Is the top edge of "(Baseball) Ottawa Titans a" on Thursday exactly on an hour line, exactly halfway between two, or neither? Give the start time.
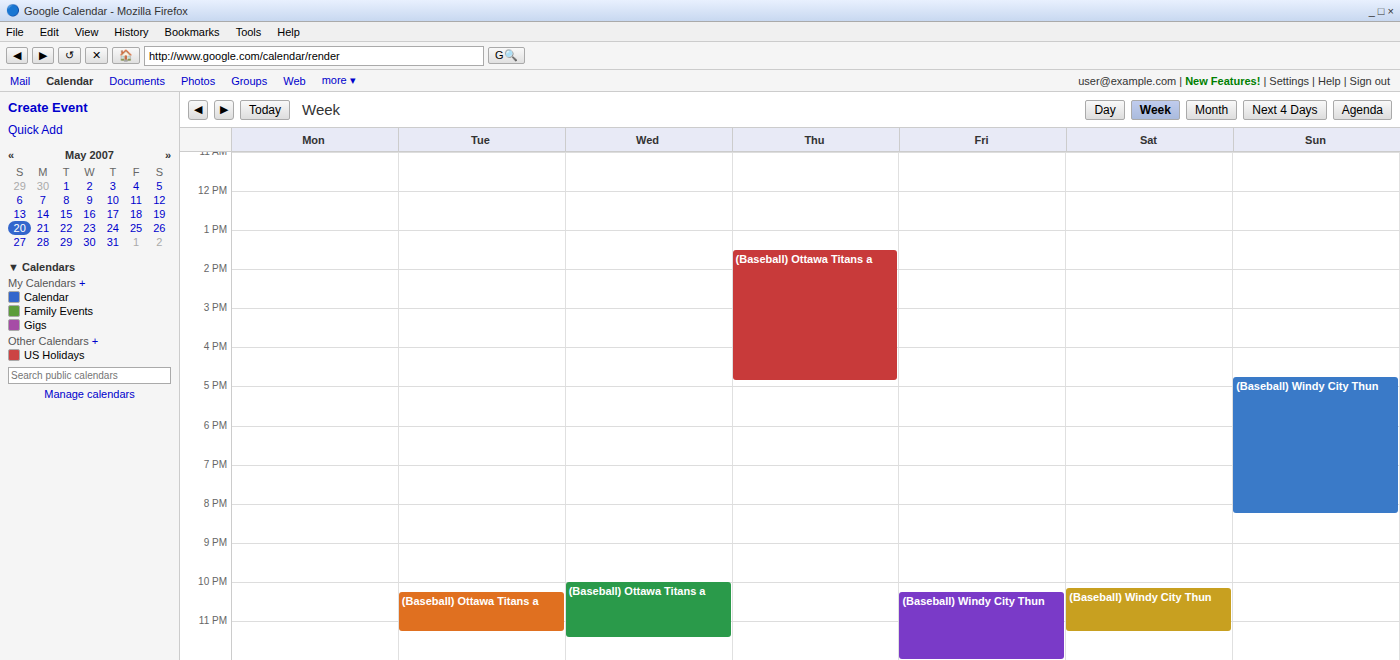
13:30 -- halfway between the 13:00 and 14:00 lines.